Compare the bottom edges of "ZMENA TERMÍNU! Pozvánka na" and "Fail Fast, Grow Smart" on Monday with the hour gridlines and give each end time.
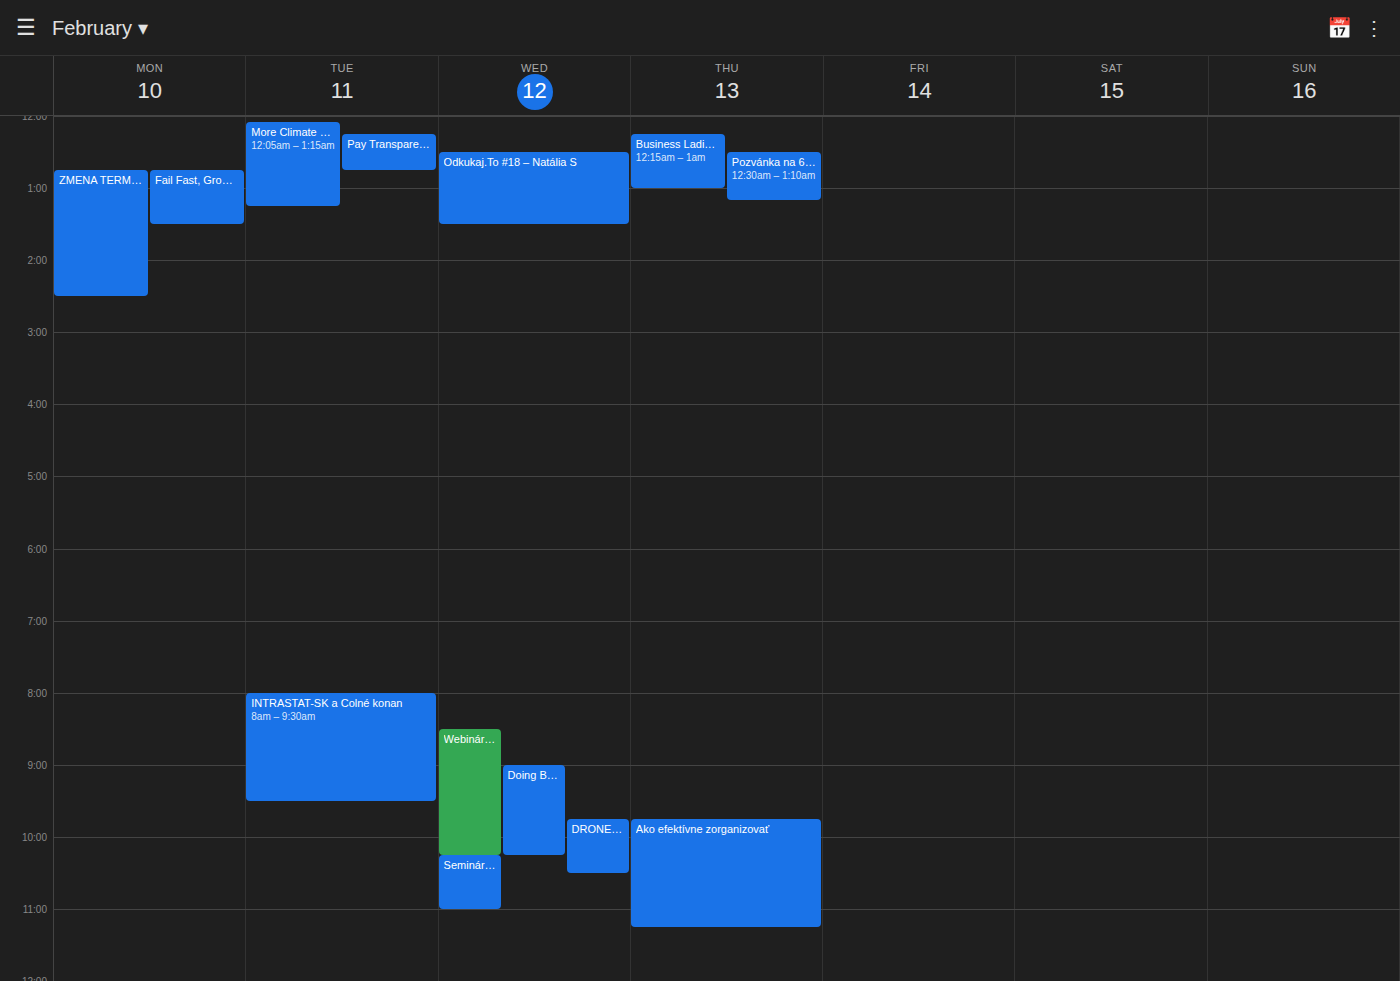
"ZMENA TERMÍNU! Pozvánka na": 2:30 AM, halfway between the 2 AM and 3 AM lines. "Fail Fast, Grow Smart": 1:30 AM, halfway between the 1 AM and 2 AM lines.